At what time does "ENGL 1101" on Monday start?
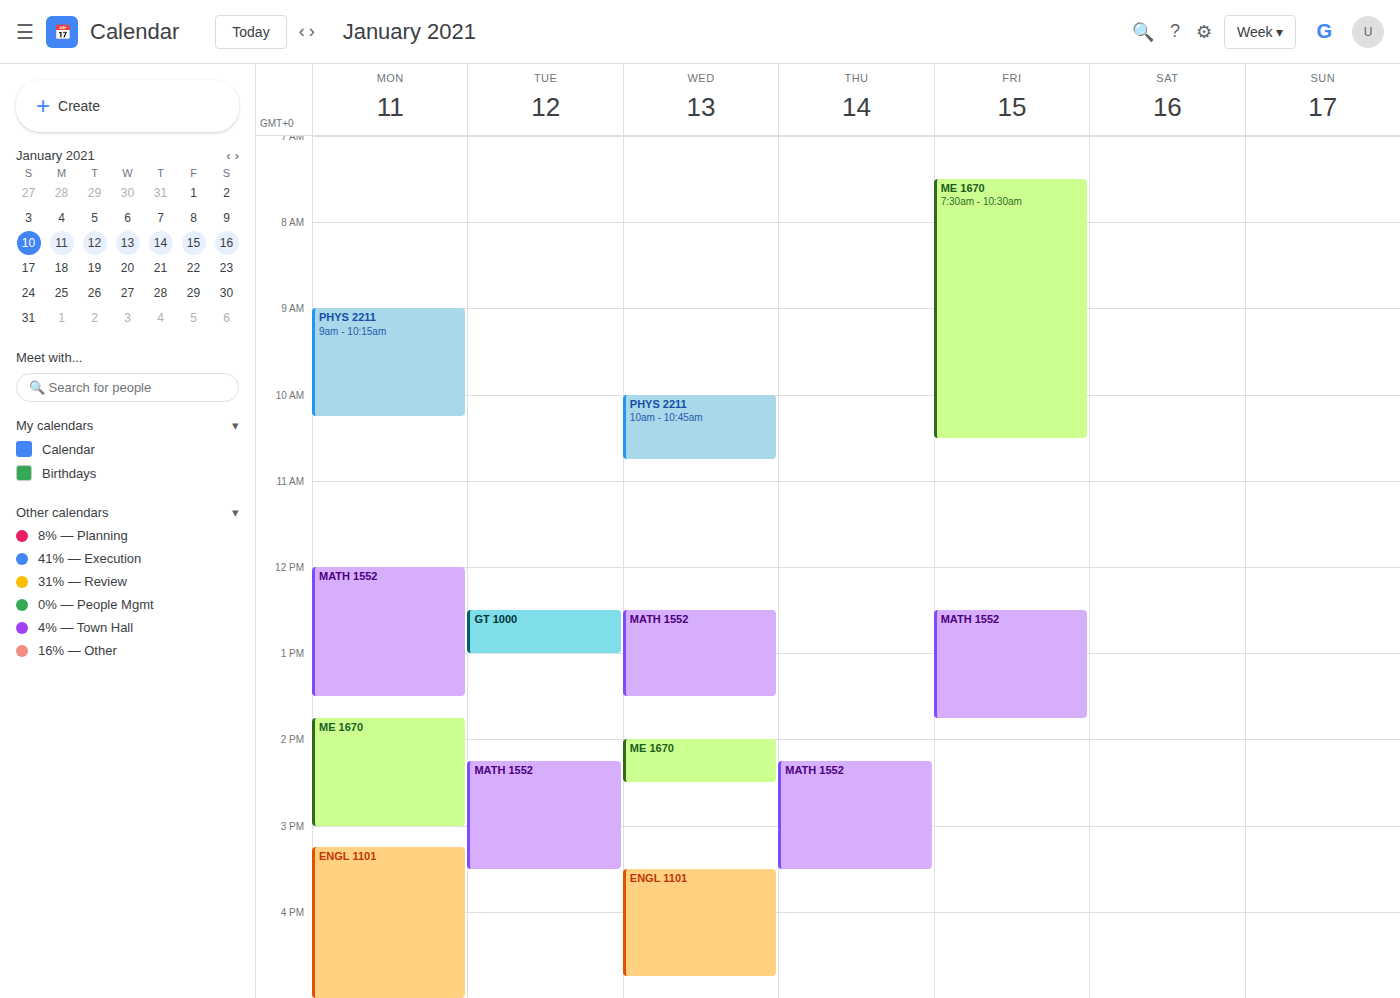
3:15 PM